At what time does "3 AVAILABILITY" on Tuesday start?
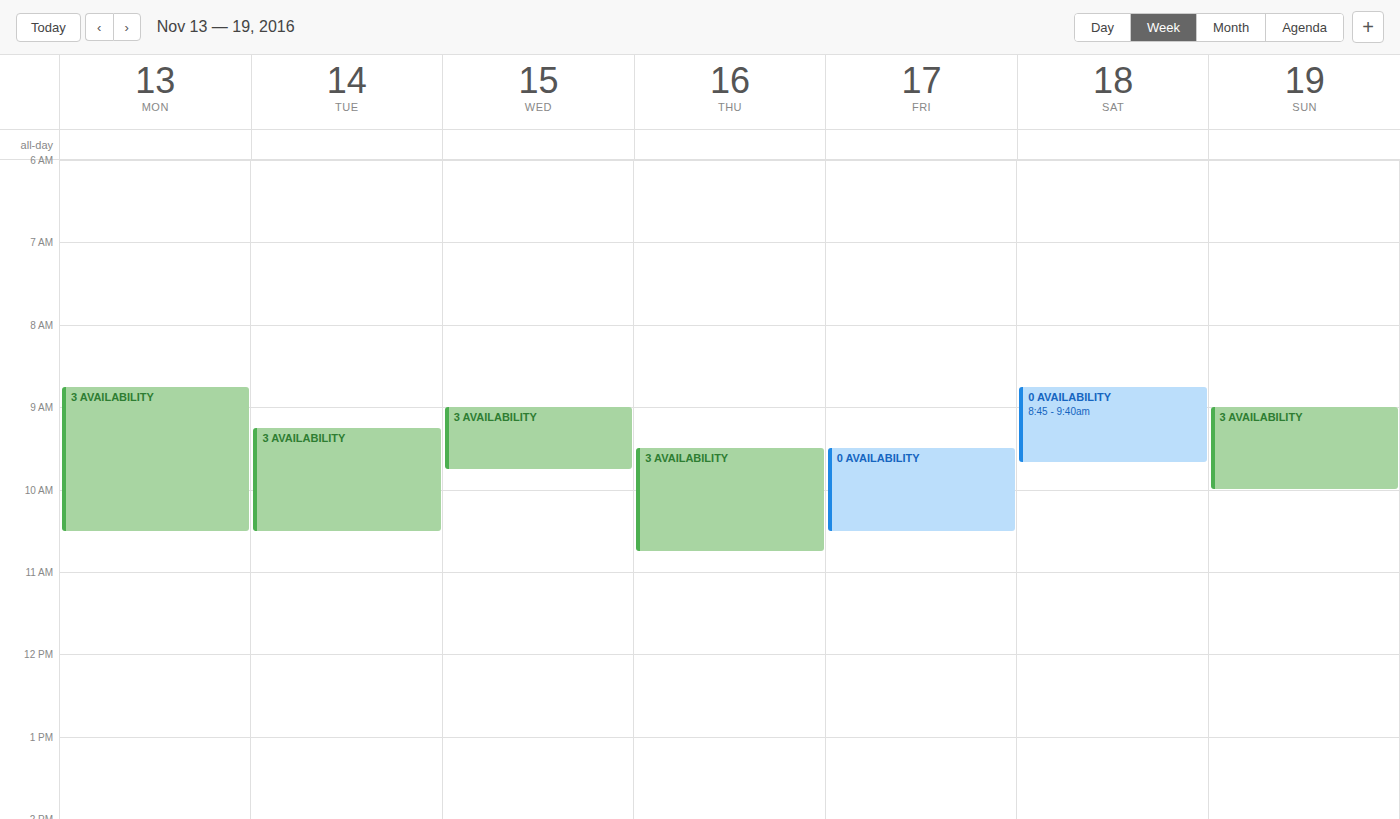
9:15 AM